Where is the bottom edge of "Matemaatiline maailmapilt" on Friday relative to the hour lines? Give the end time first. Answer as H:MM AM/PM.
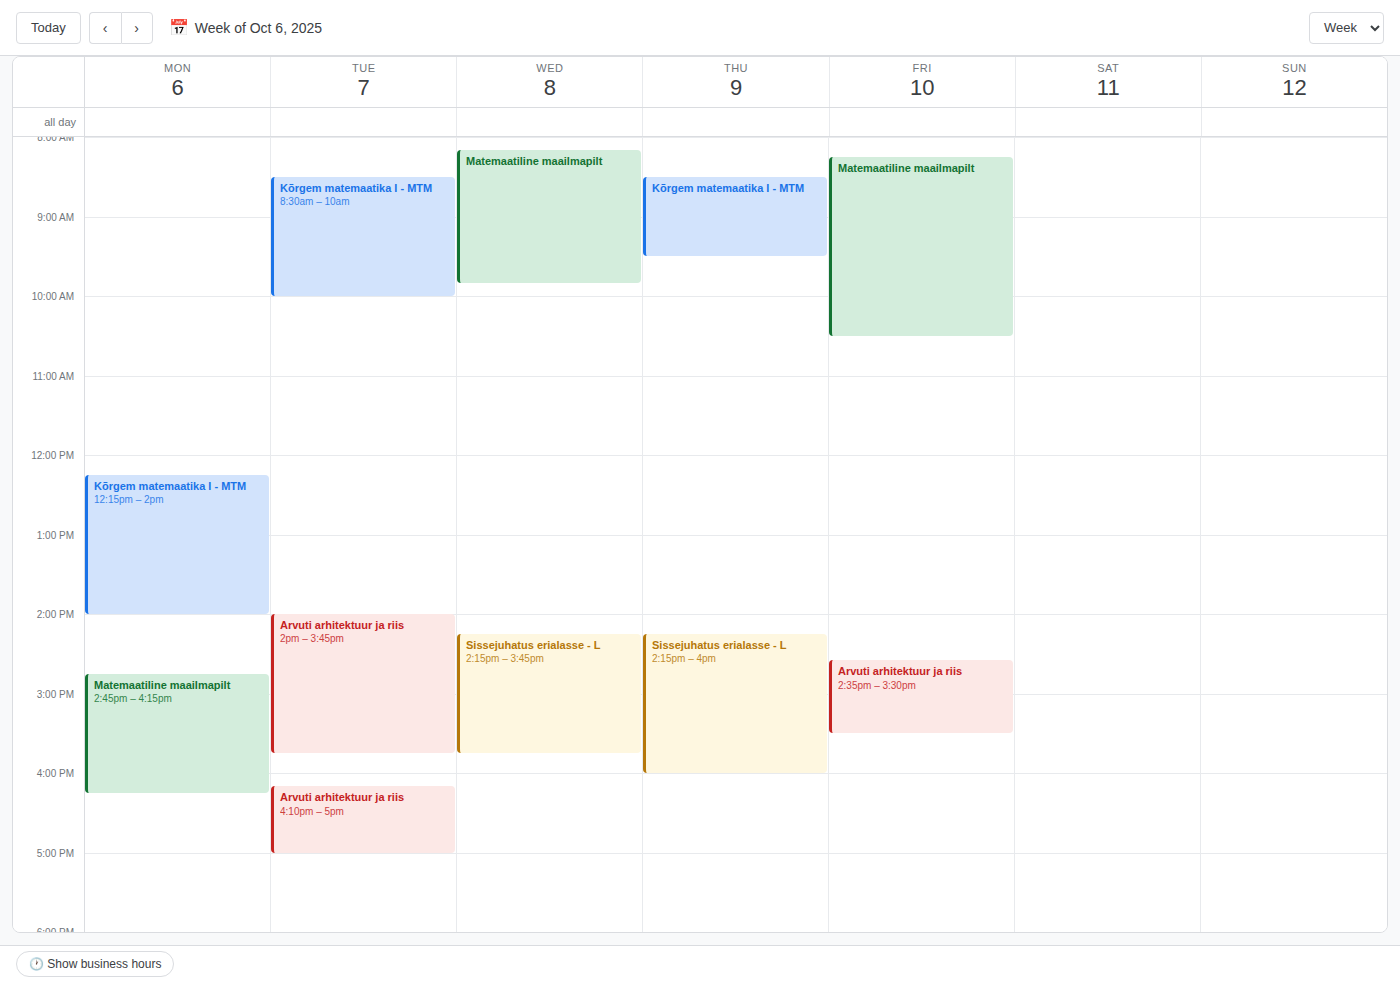
10:30 AM -- halfway between the 10 AM and 11 AM lines.